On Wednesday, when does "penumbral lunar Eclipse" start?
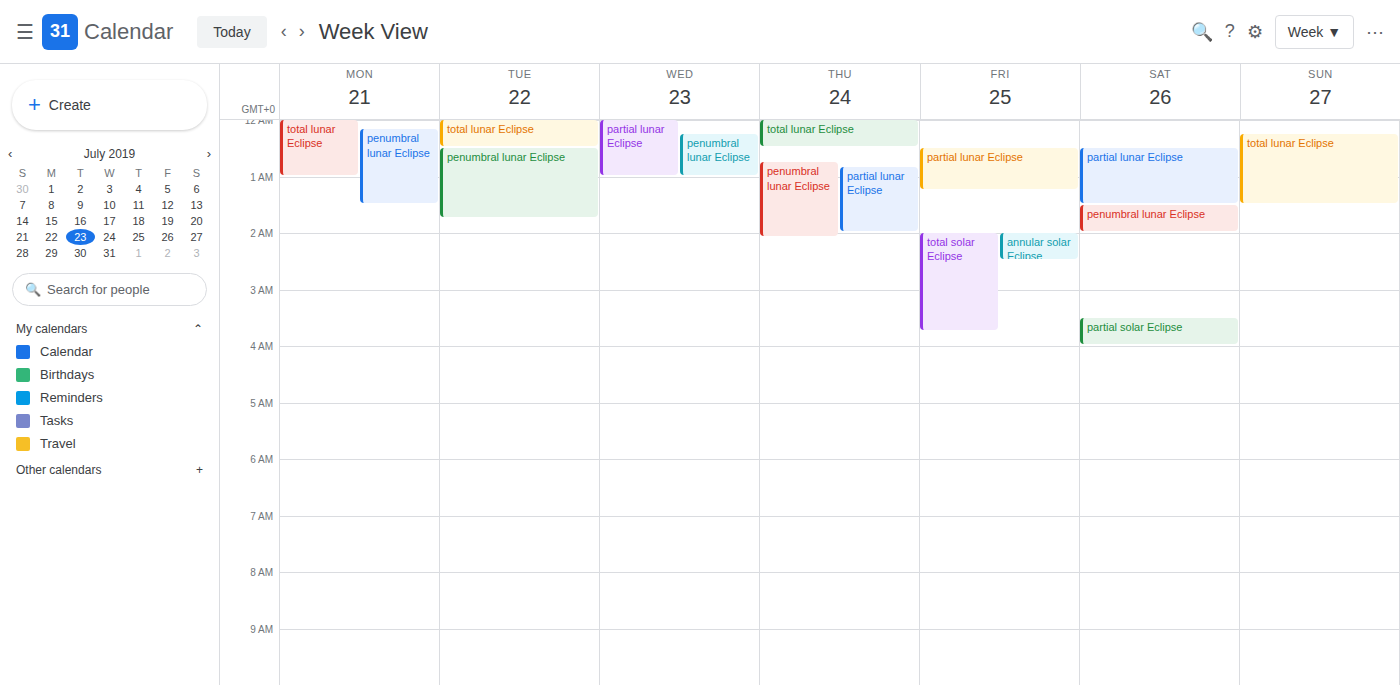
12:15 AM